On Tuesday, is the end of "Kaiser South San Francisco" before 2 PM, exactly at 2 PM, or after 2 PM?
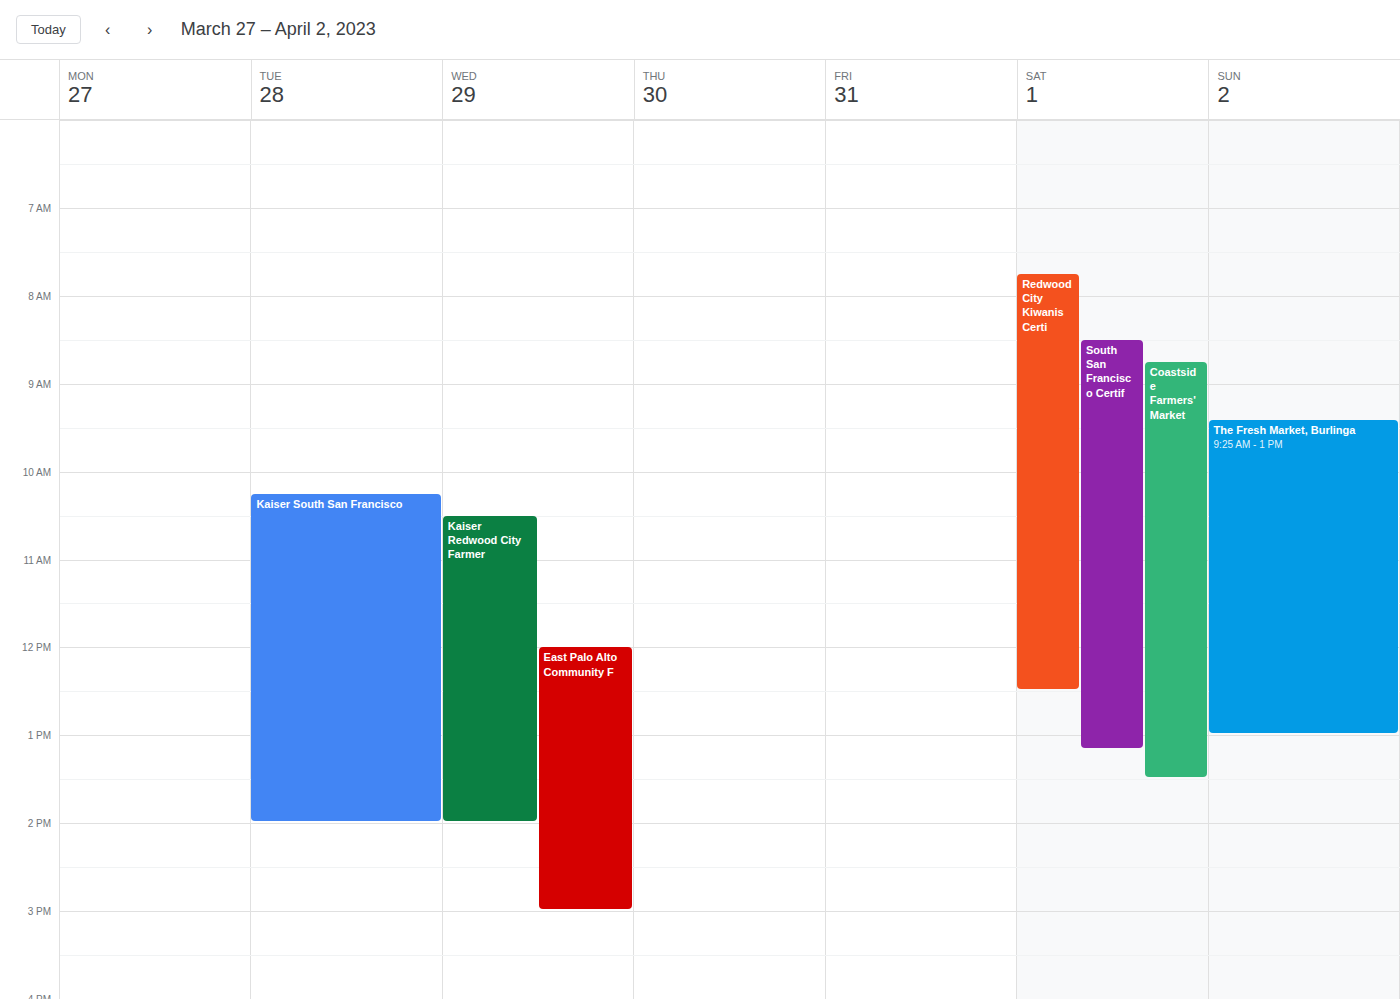
2:00 PM -- exactly at 2 PM, on the 2 PM line.